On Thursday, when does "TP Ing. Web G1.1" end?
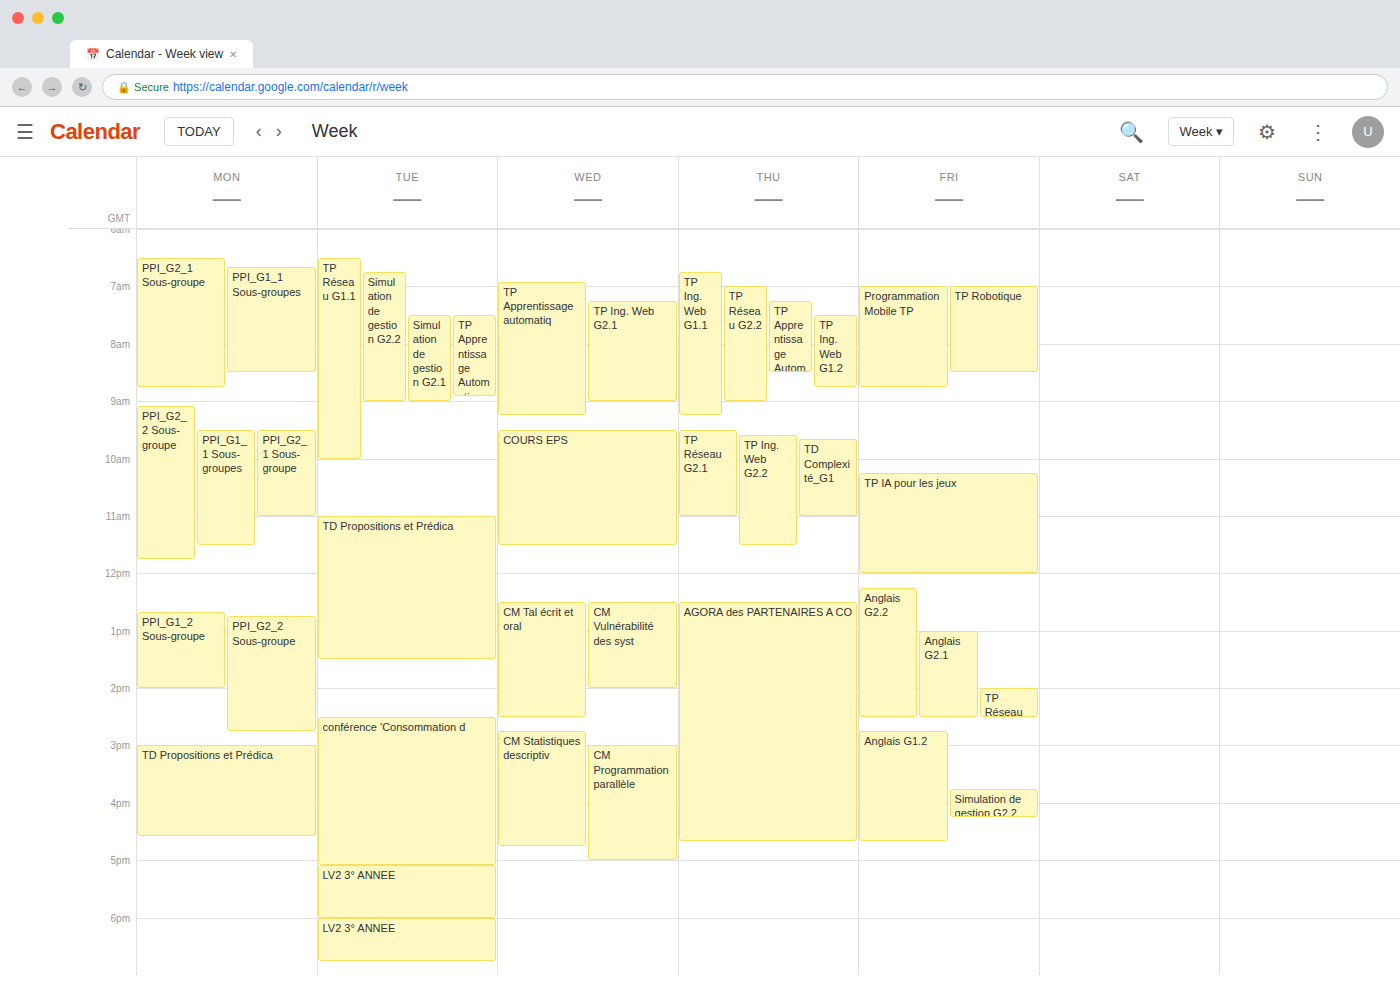
9:15 AM